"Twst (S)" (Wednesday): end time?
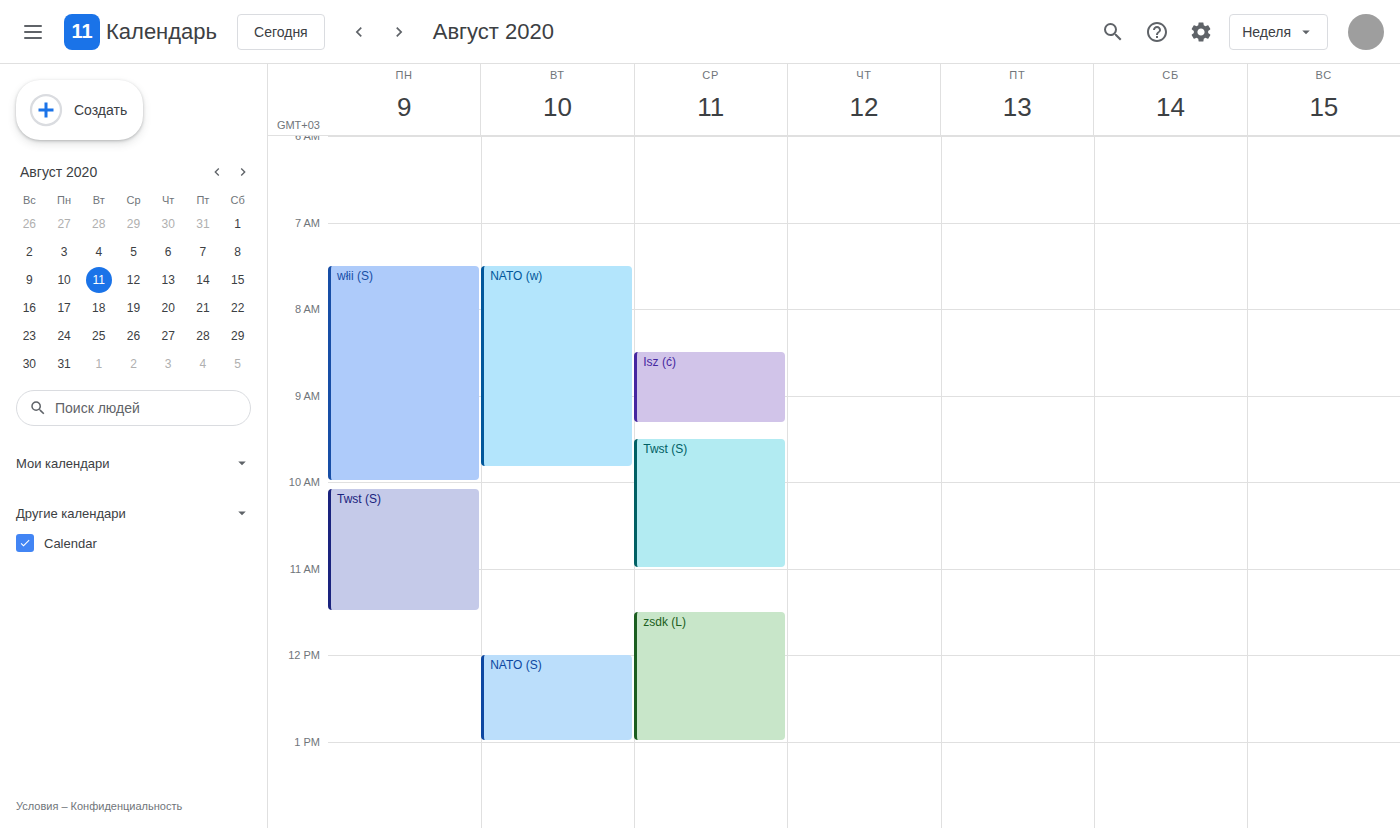
11:00 AM